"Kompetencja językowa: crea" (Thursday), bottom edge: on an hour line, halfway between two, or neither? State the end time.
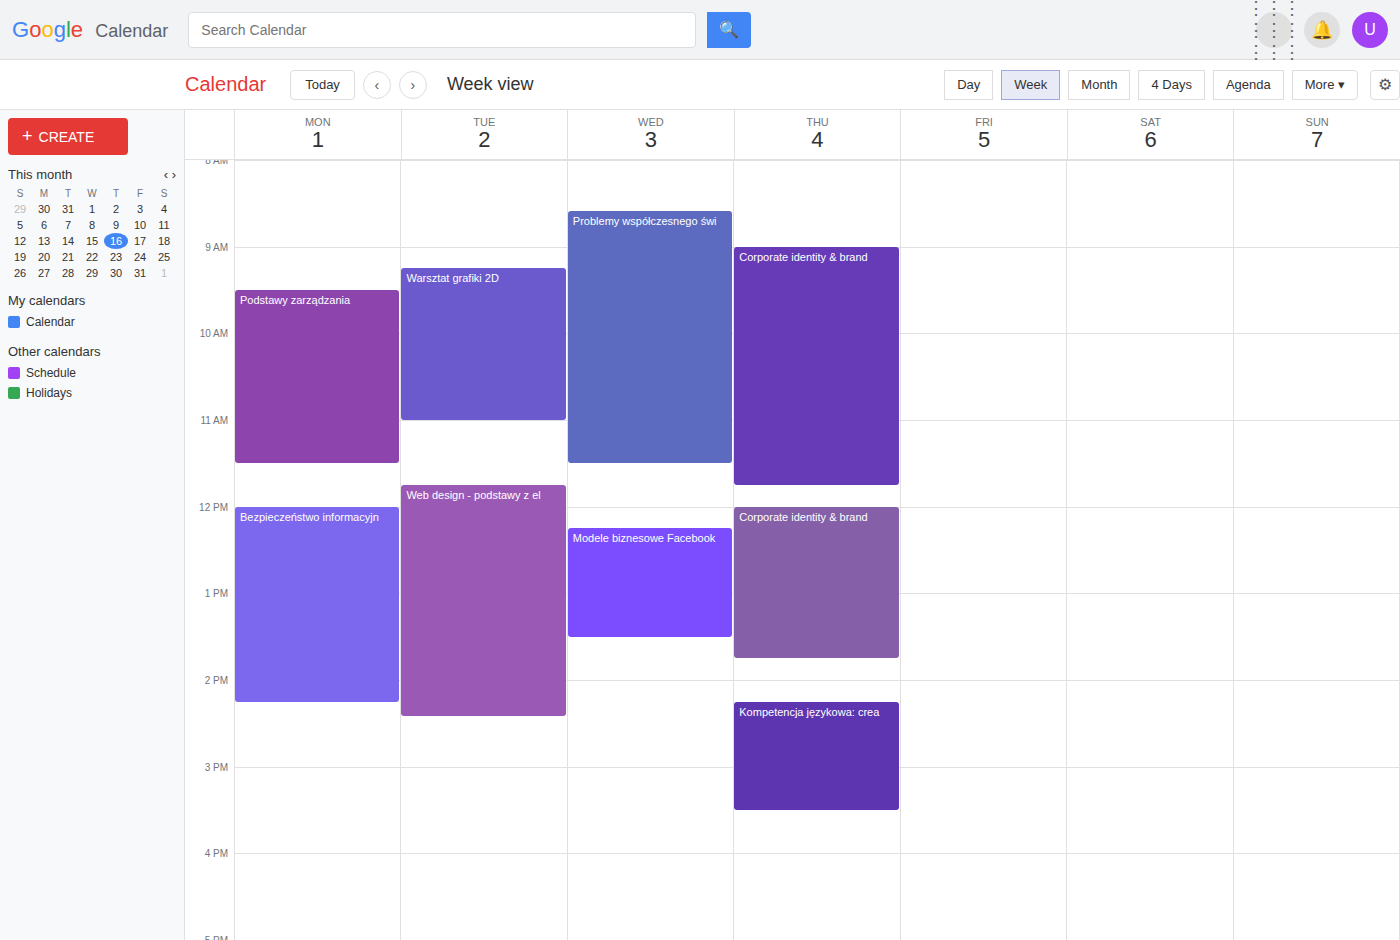
3:30 PM -- halfway between the 3 PM and 4 PM lines.